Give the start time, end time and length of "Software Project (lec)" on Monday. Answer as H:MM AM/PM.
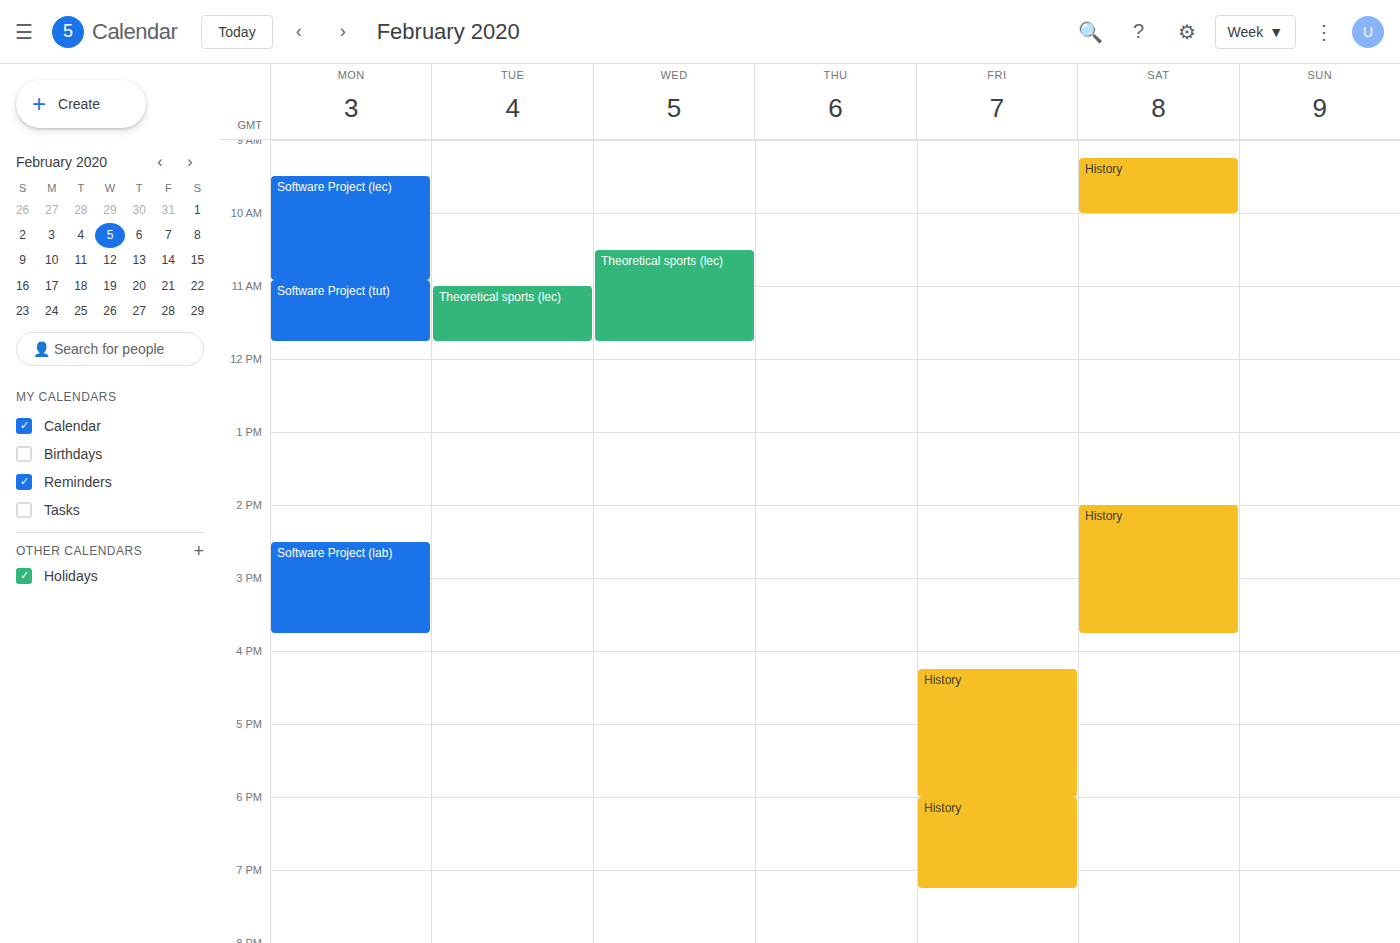
9:30 AM to 10:55 AM, 1 hour 25 minutes